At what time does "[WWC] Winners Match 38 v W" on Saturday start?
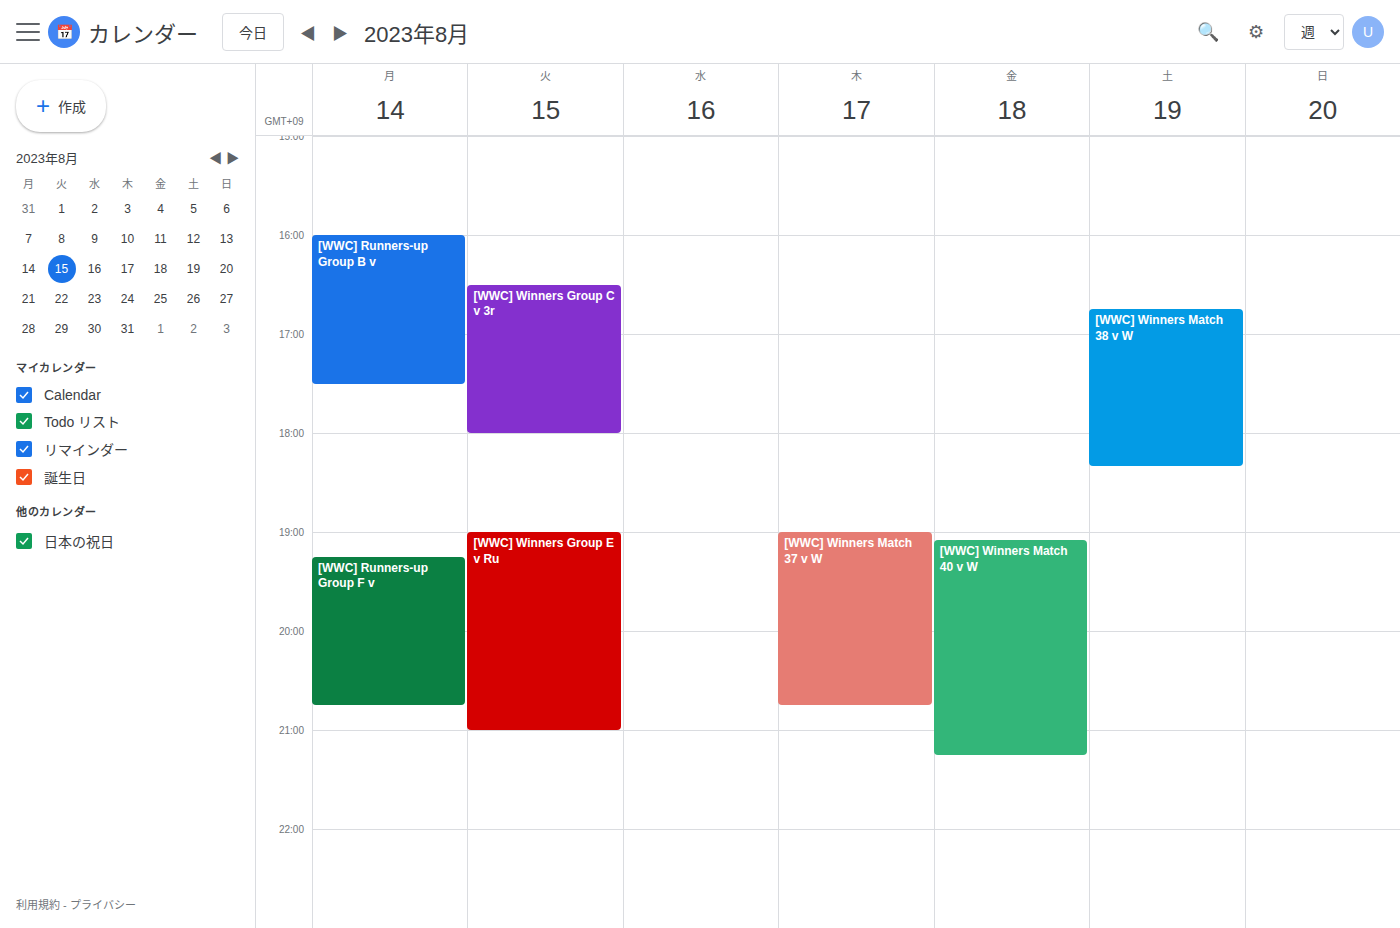
4:45 PM